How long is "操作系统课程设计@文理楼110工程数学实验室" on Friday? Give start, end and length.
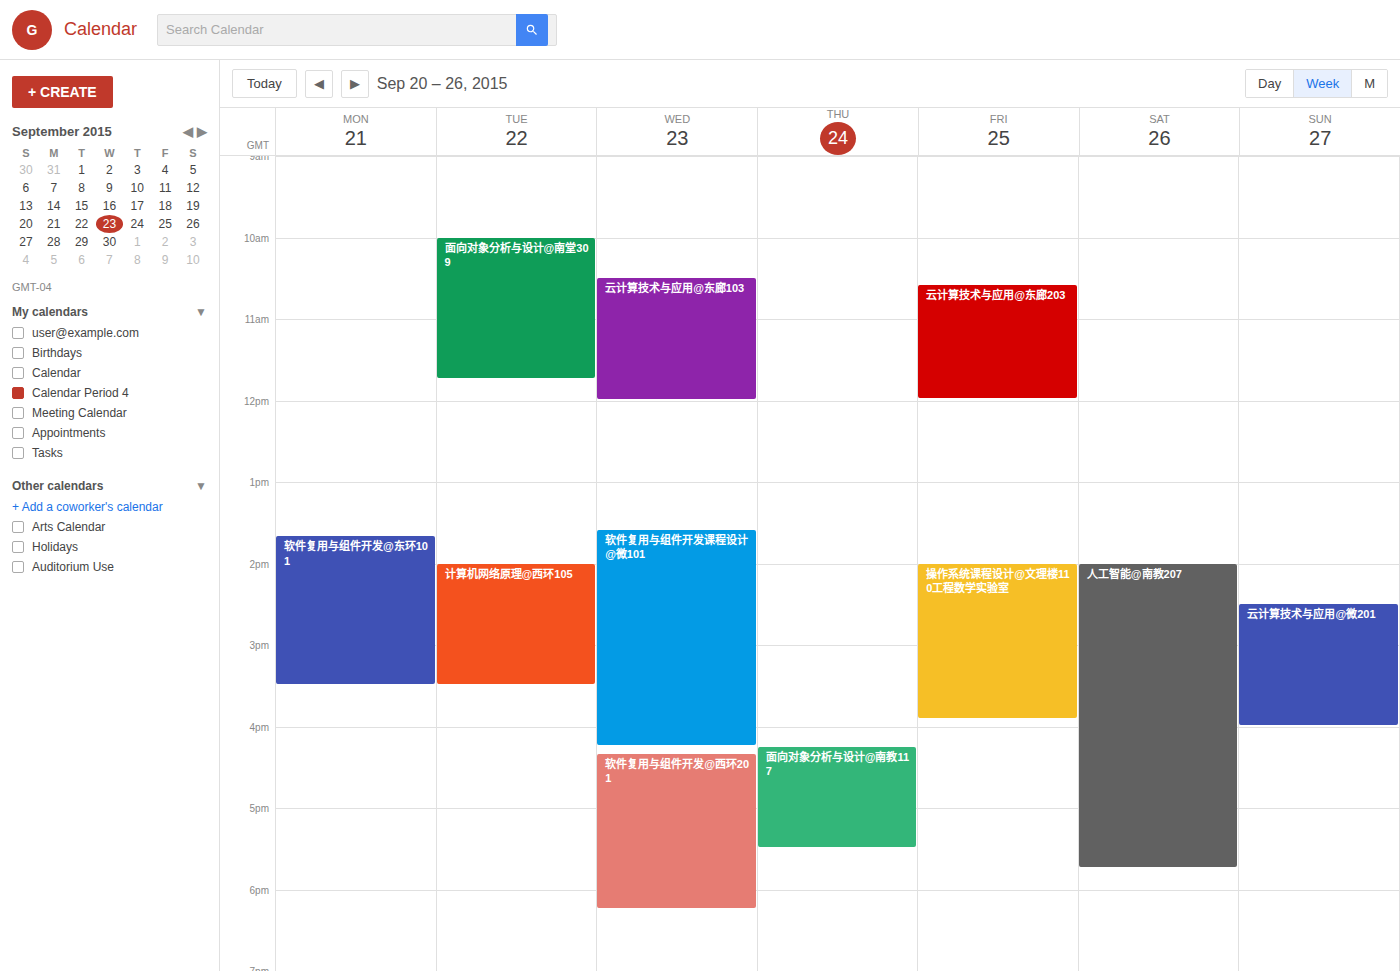
2:00 PM to 3:55 PM, 1 hour 55 minutes